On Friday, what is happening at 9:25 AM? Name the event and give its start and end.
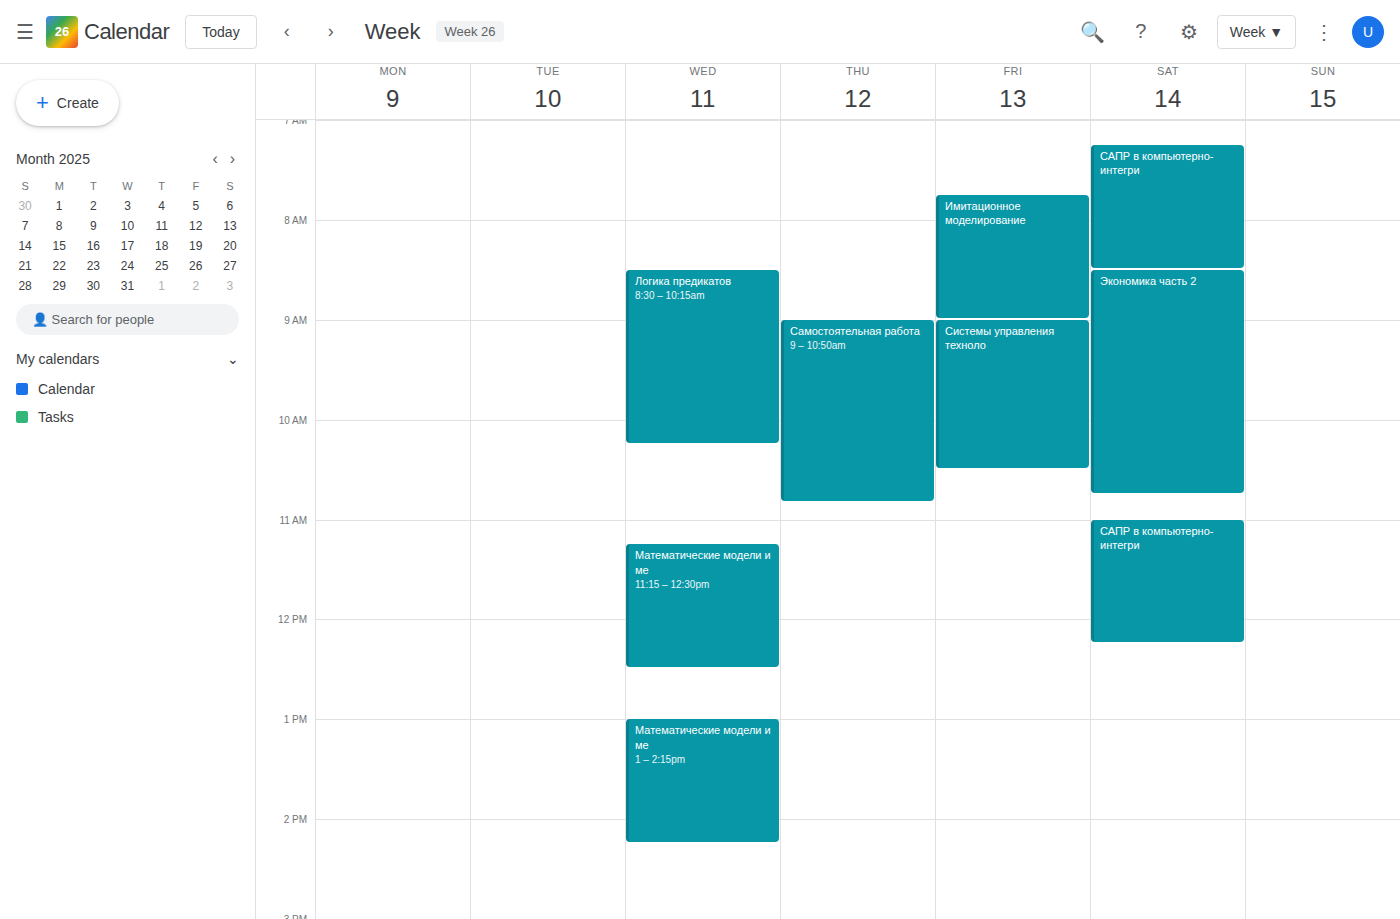
"Системы управления техноло", 9:00 AM to 10:30 AM